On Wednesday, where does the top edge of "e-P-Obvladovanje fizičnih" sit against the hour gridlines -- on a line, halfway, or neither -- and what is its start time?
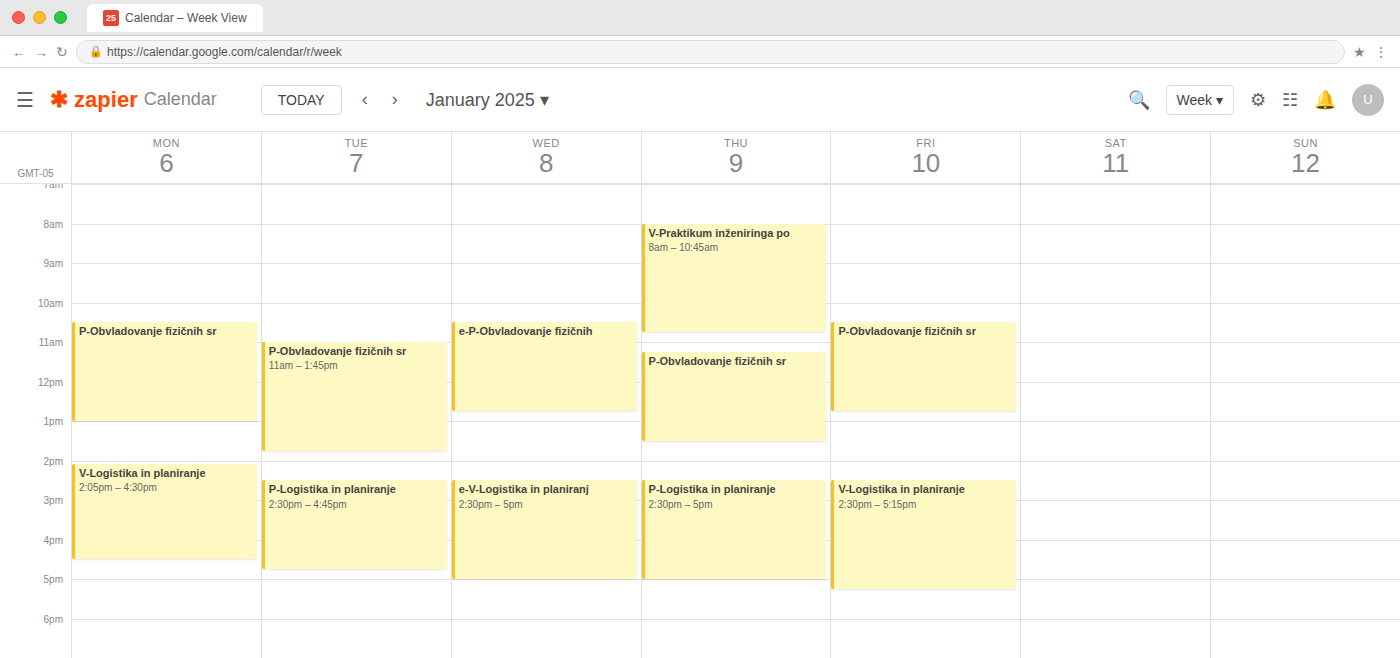
10:30 AM -- halfway between the 10 AM and 11 AM lines.